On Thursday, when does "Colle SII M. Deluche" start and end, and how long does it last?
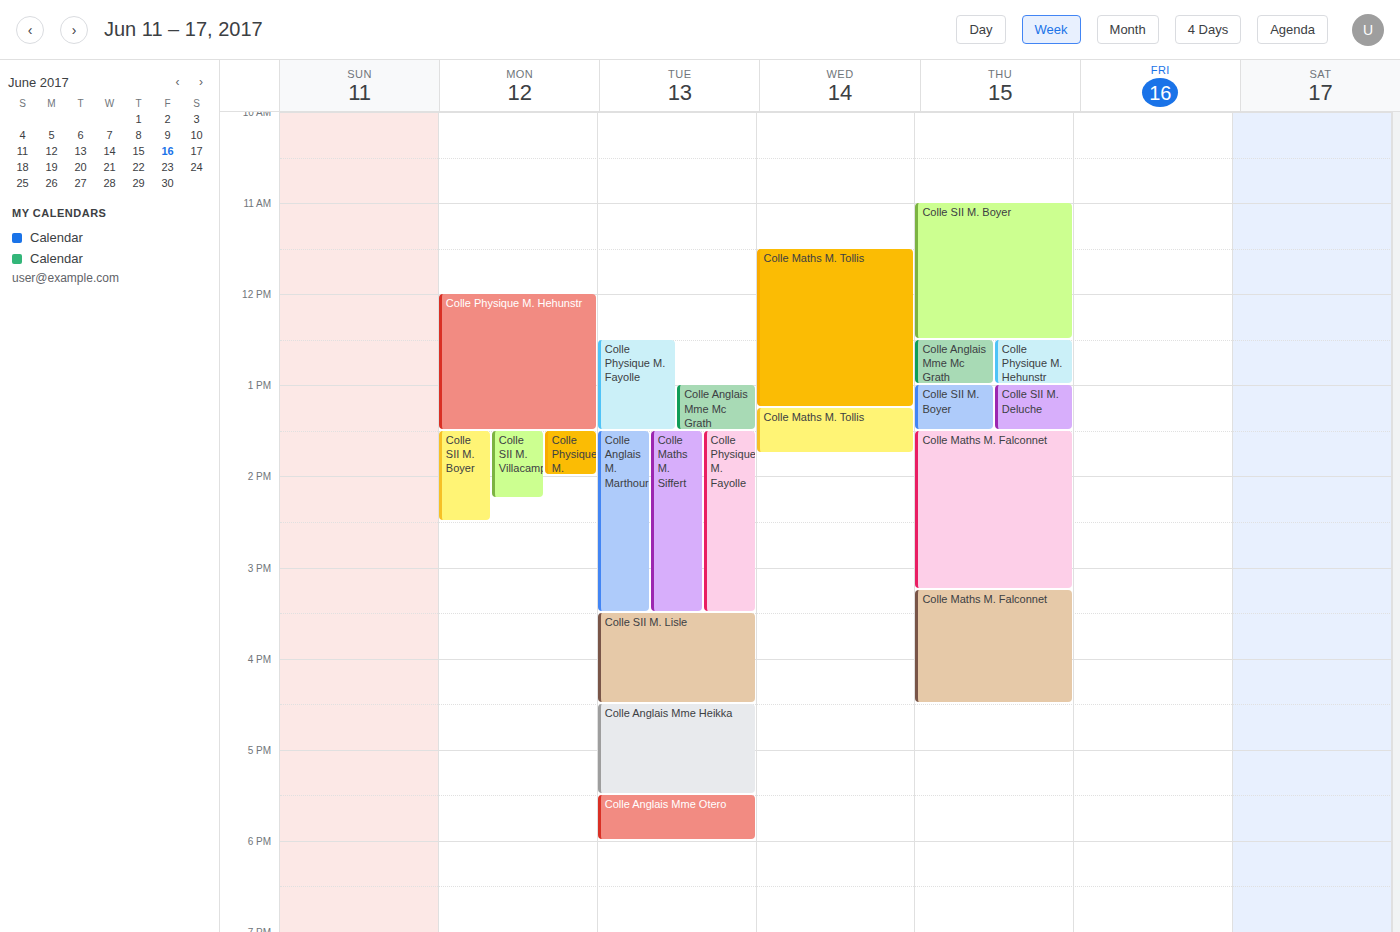
1:00 PM to 1:30 PM, 30 minutes